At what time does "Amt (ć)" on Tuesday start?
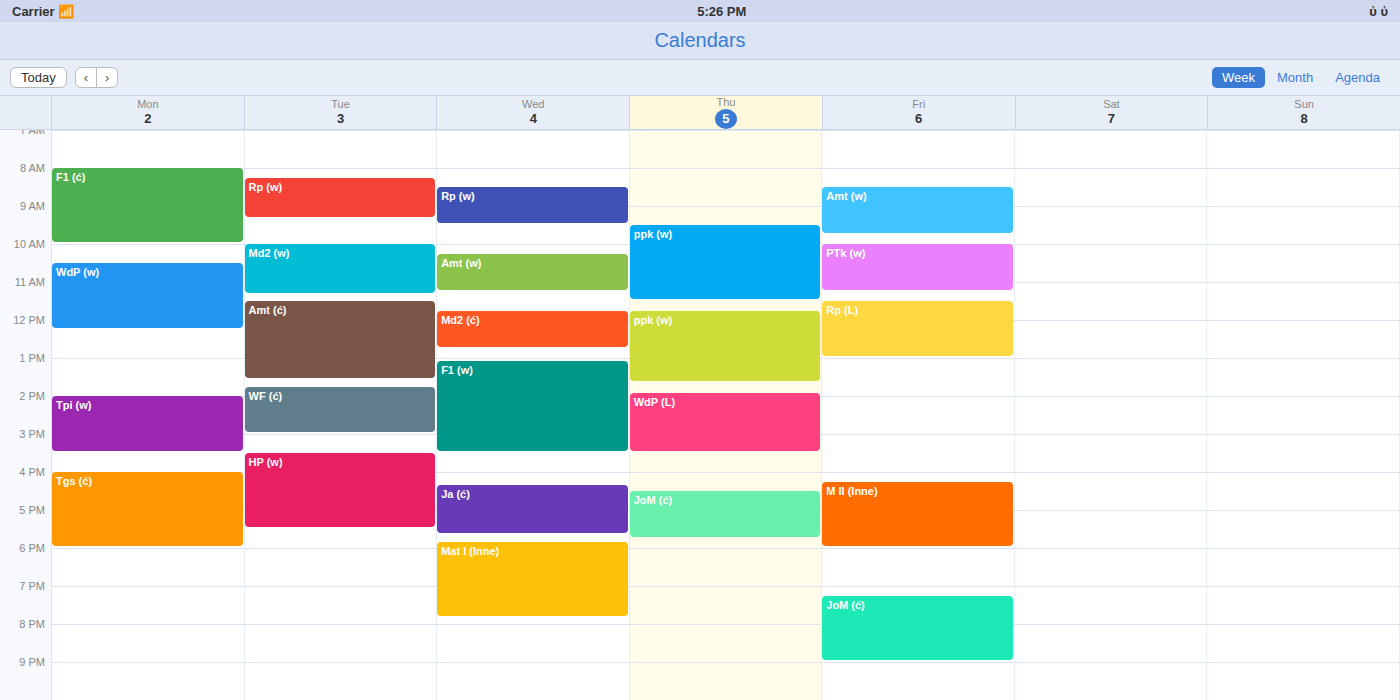
11:30 AM